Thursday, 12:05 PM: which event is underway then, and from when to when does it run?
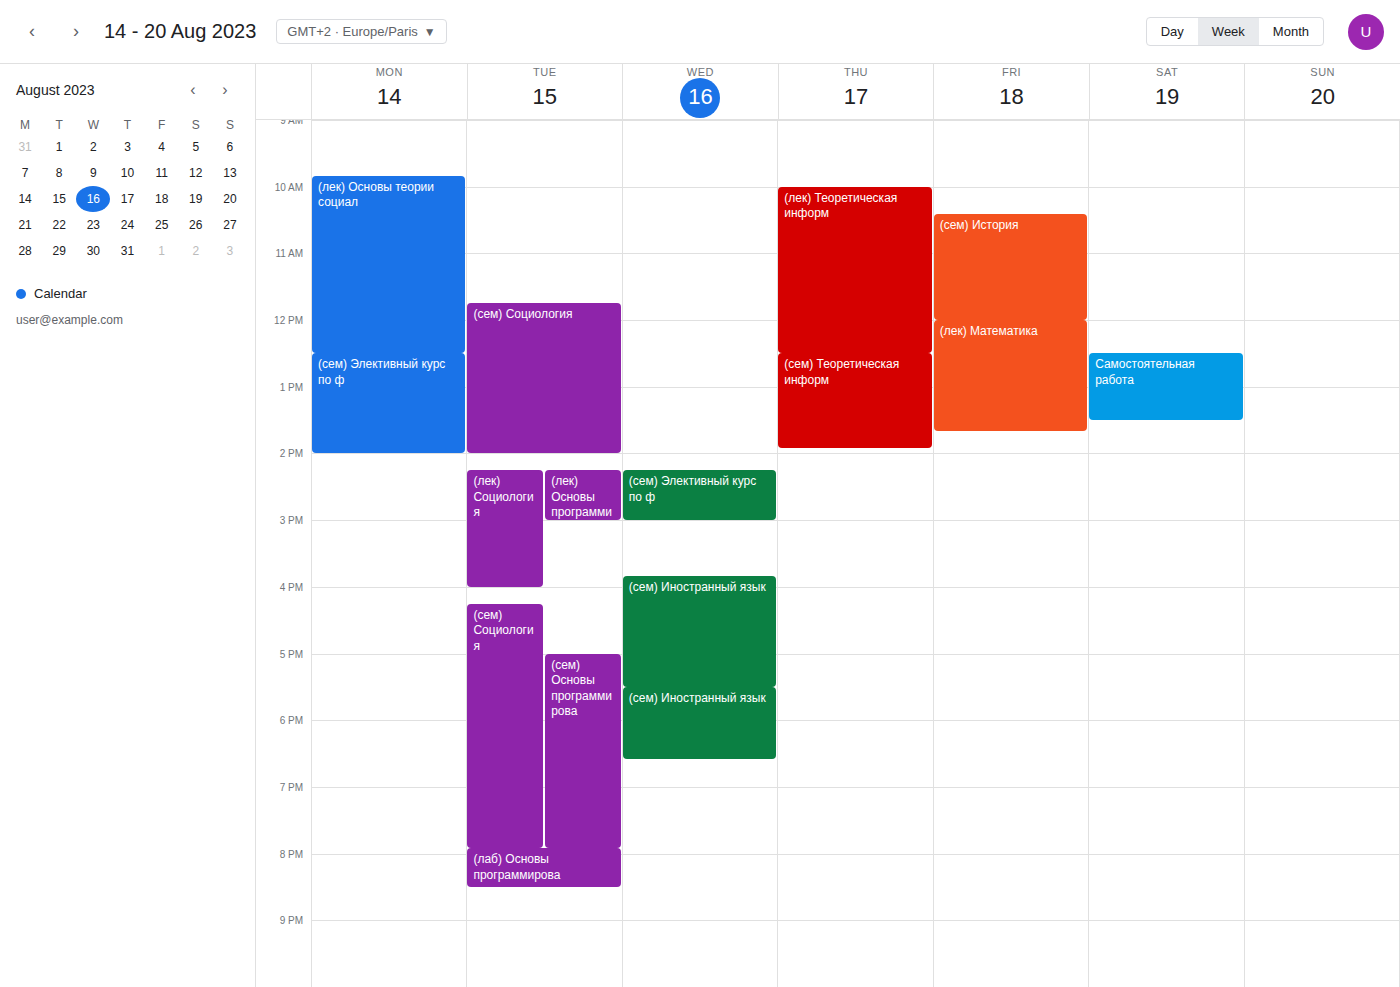
"(лек) Теоретическая информ", 10:00 AM to 12:30 PM